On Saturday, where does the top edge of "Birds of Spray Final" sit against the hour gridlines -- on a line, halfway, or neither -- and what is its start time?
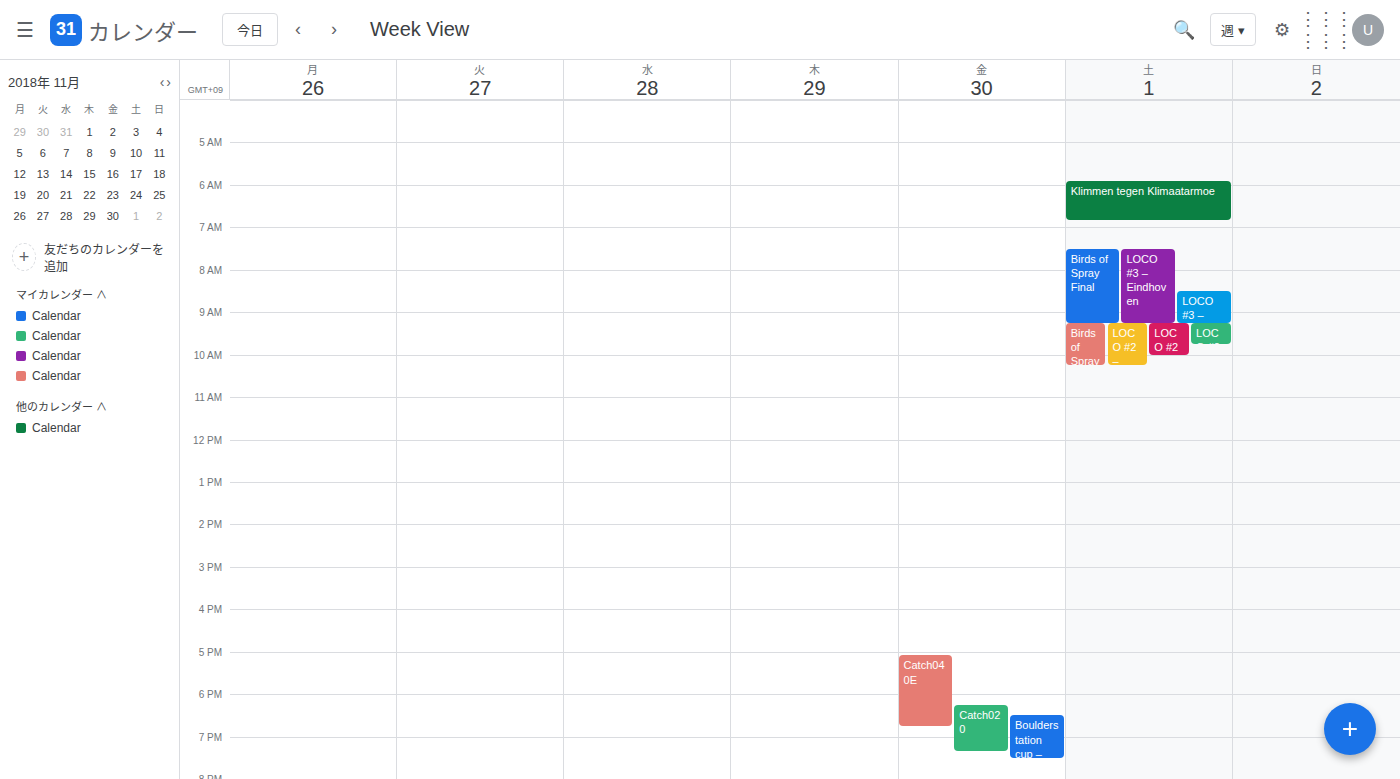
7:30 AM -- halfway between the 7 AM and 8 AM lines.